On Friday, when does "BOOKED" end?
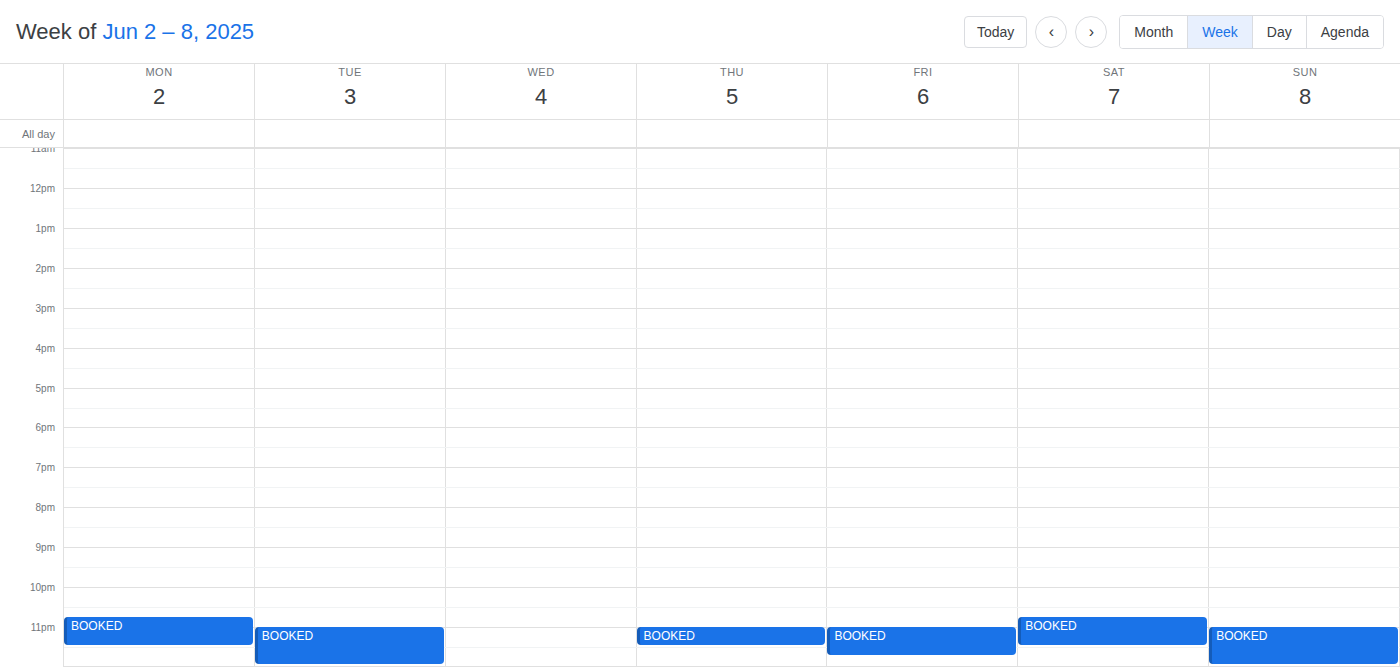
11:45 PM